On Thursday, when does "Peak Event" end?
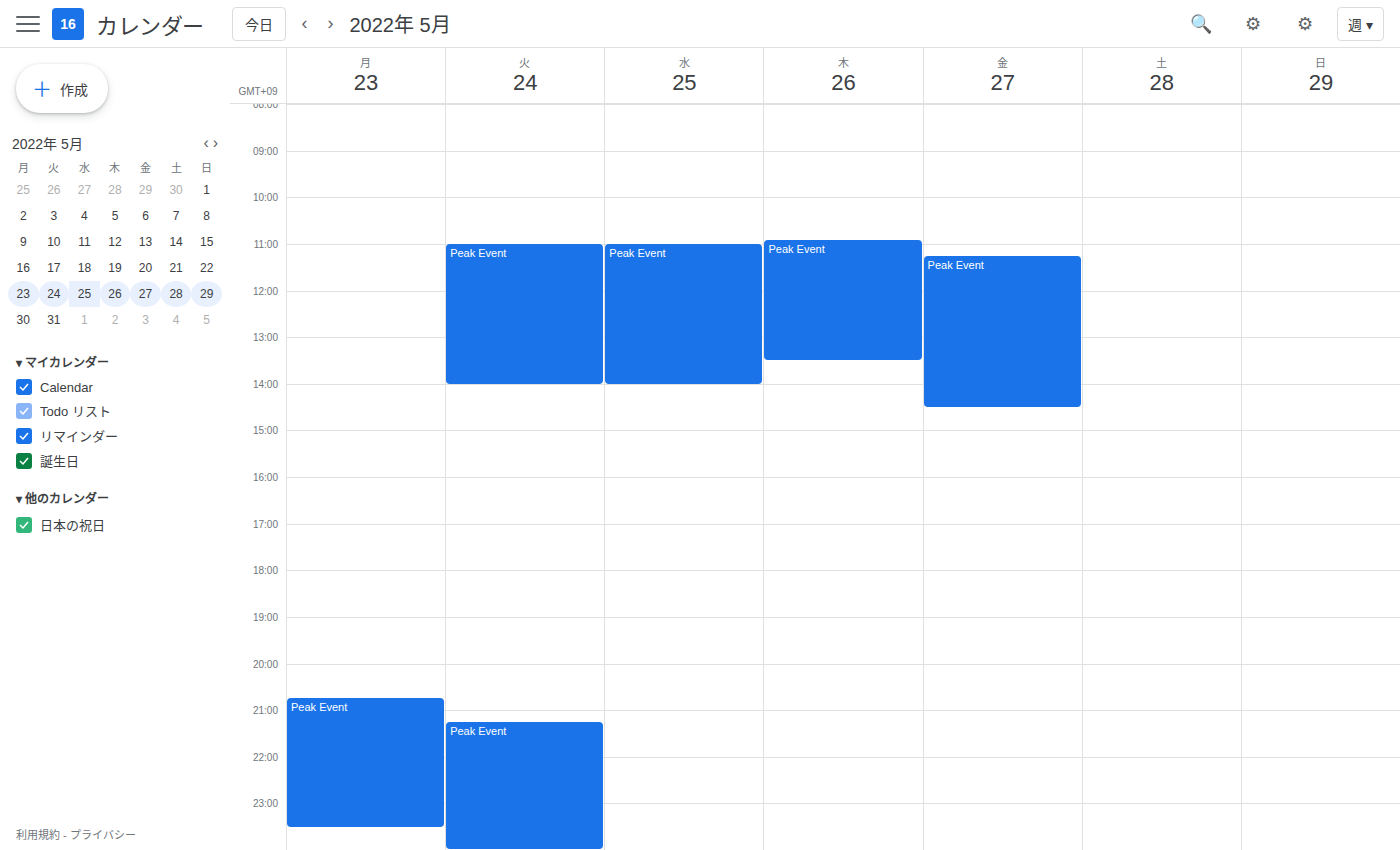
1:30 PM